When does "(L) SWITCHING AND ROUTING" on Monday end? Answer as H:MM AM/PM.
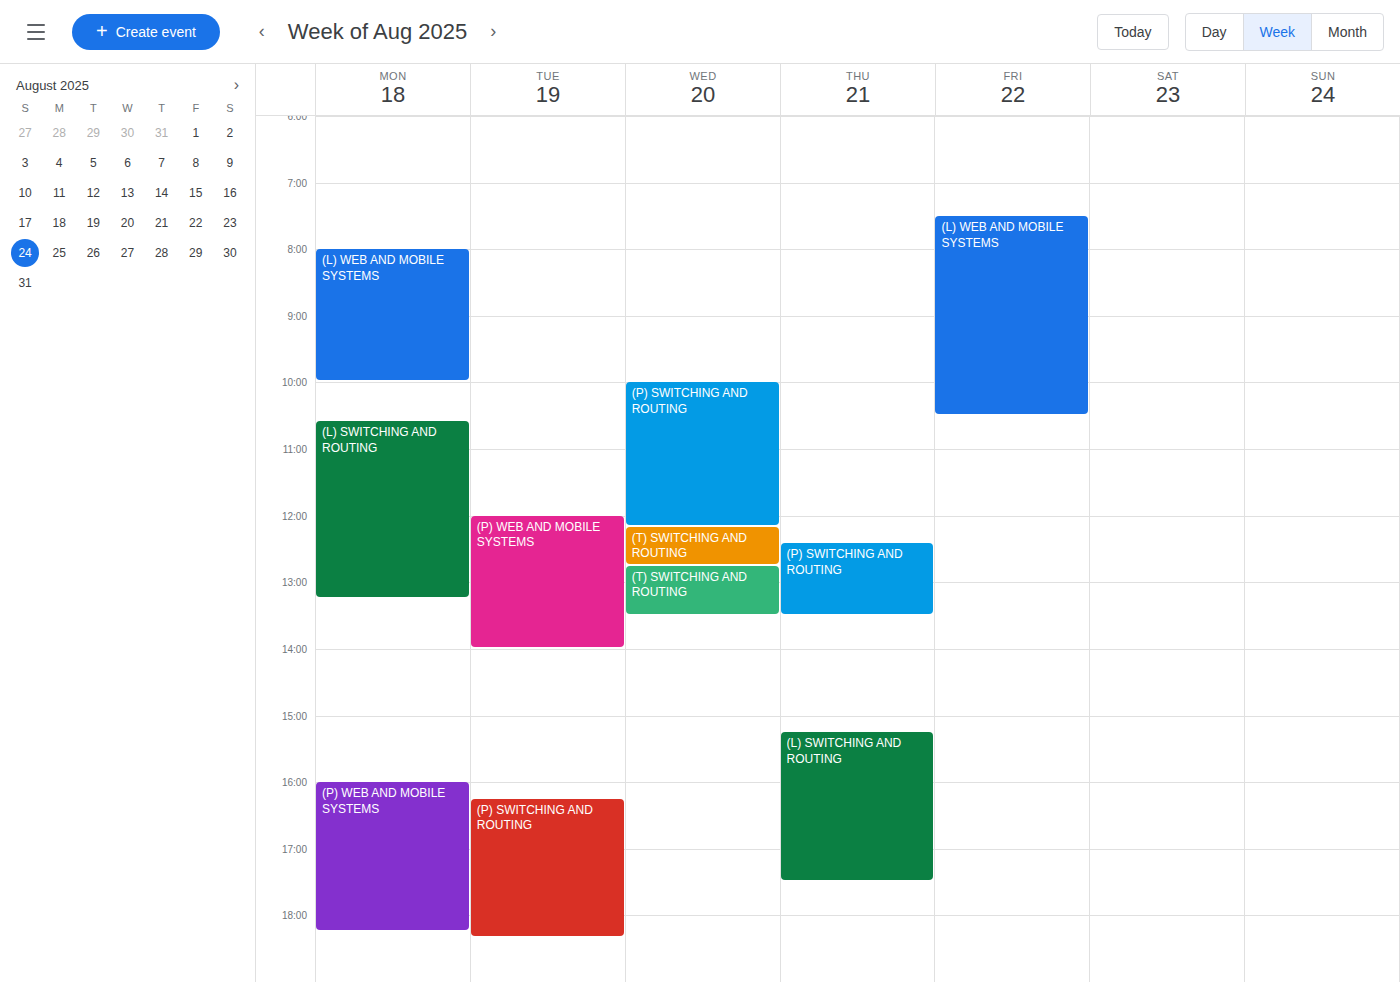
1:15 PM